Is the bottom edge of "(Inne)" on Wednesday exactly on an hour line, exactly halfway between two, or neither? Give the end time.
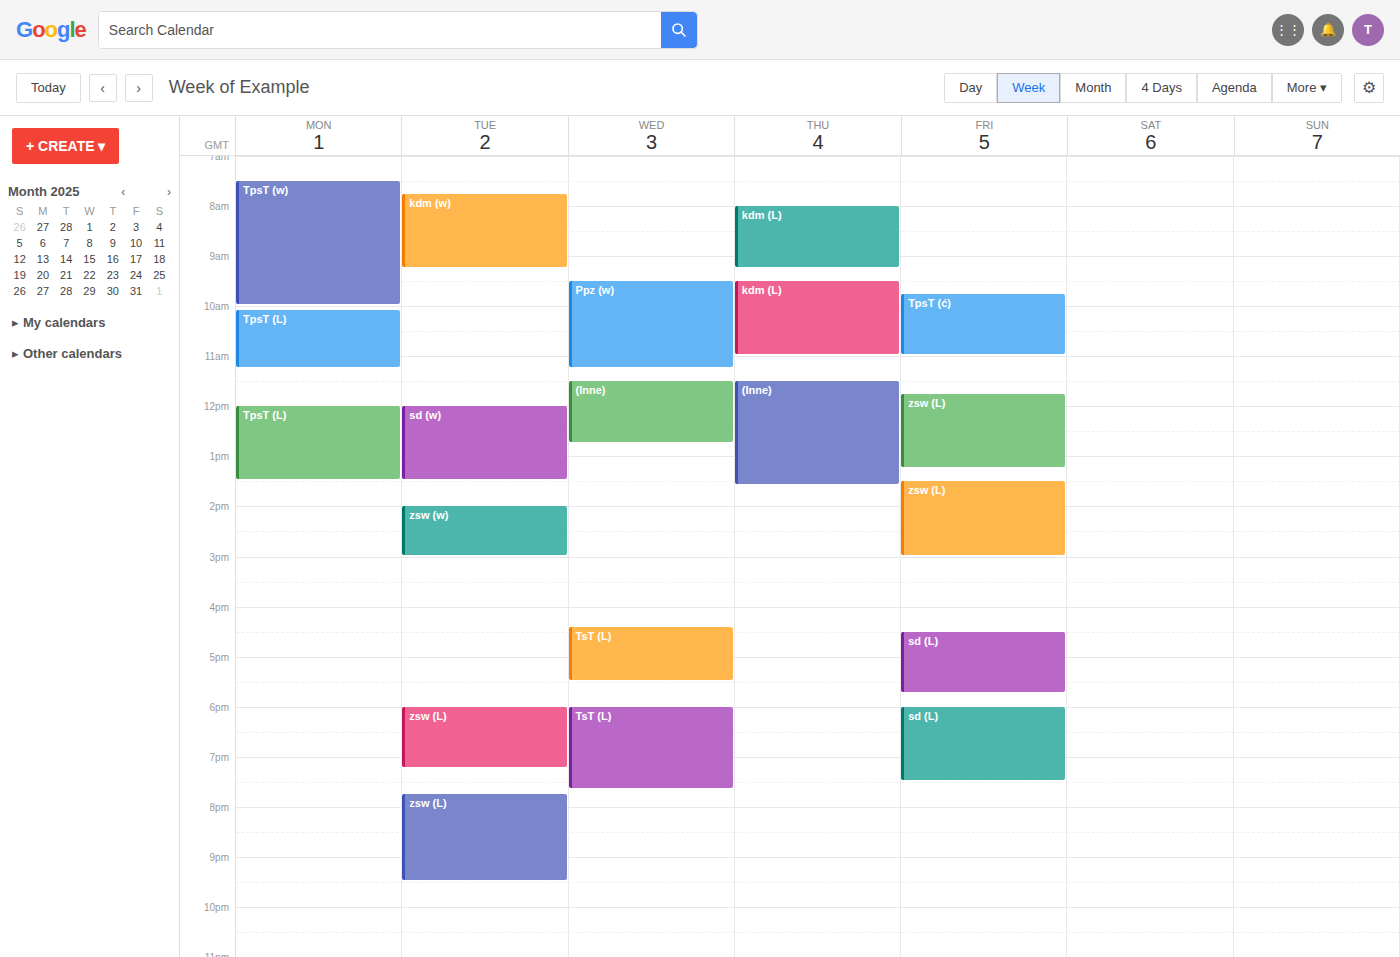
12:45 PM -- neither: three quarters of the way from the 12 PM line to the 1 PM line.